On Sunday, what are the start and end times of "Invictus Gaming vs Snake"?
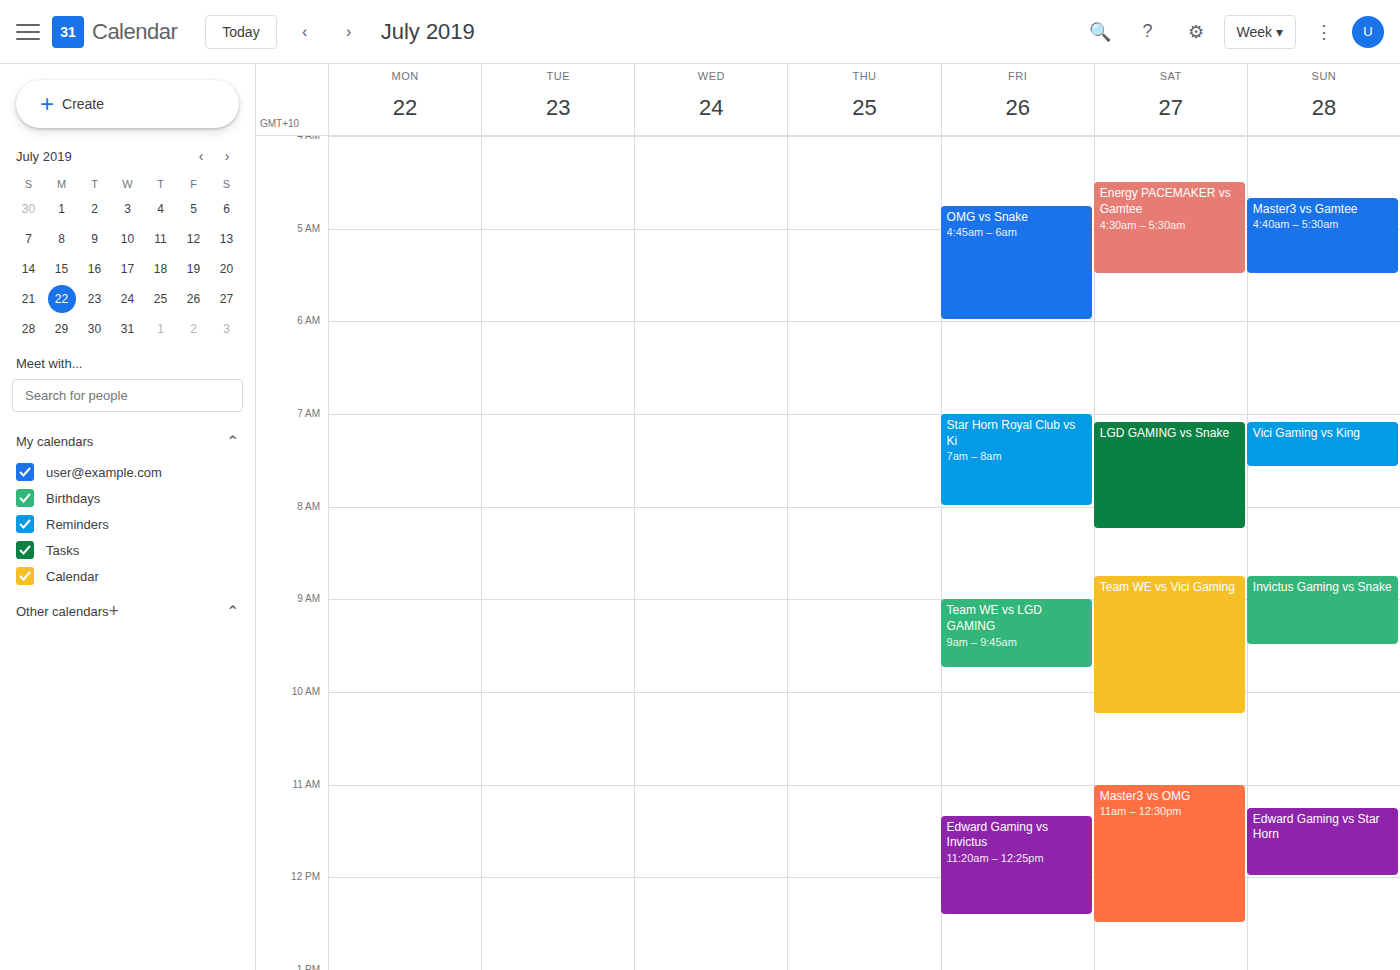
8:45 AM to 9:30 AM